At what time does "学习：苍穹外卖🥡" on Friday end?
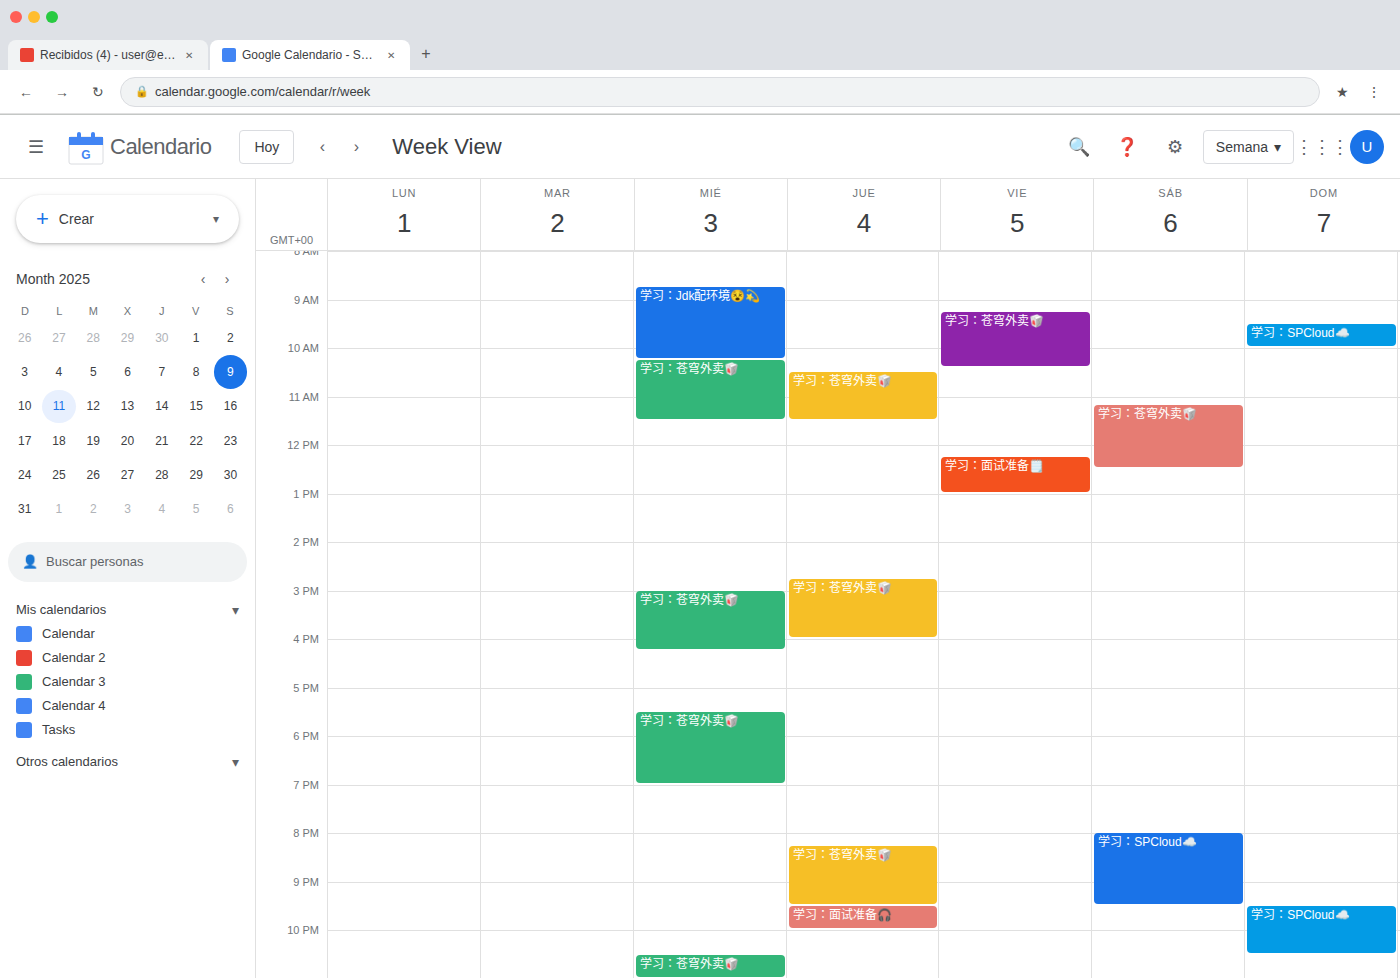
10:25 AM